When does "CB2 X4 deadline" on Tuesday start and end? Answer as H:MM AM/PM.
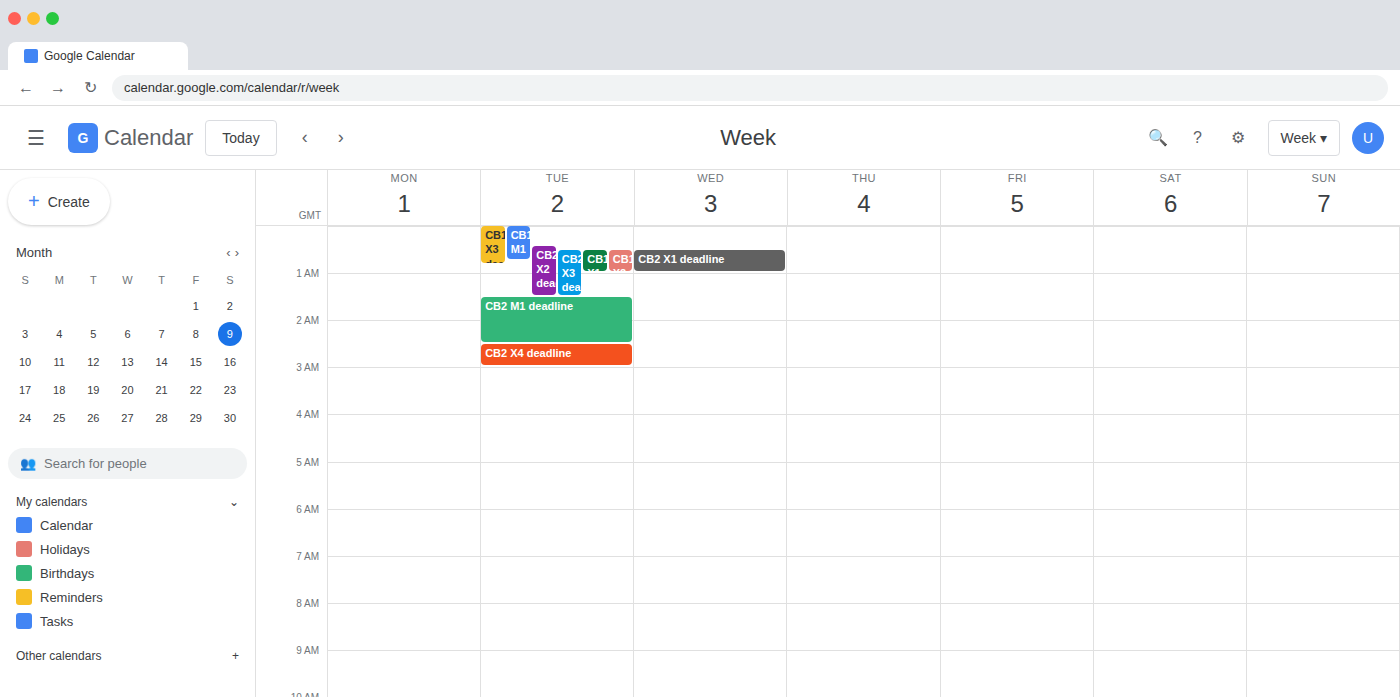
2:30 AM to 3:00 AM